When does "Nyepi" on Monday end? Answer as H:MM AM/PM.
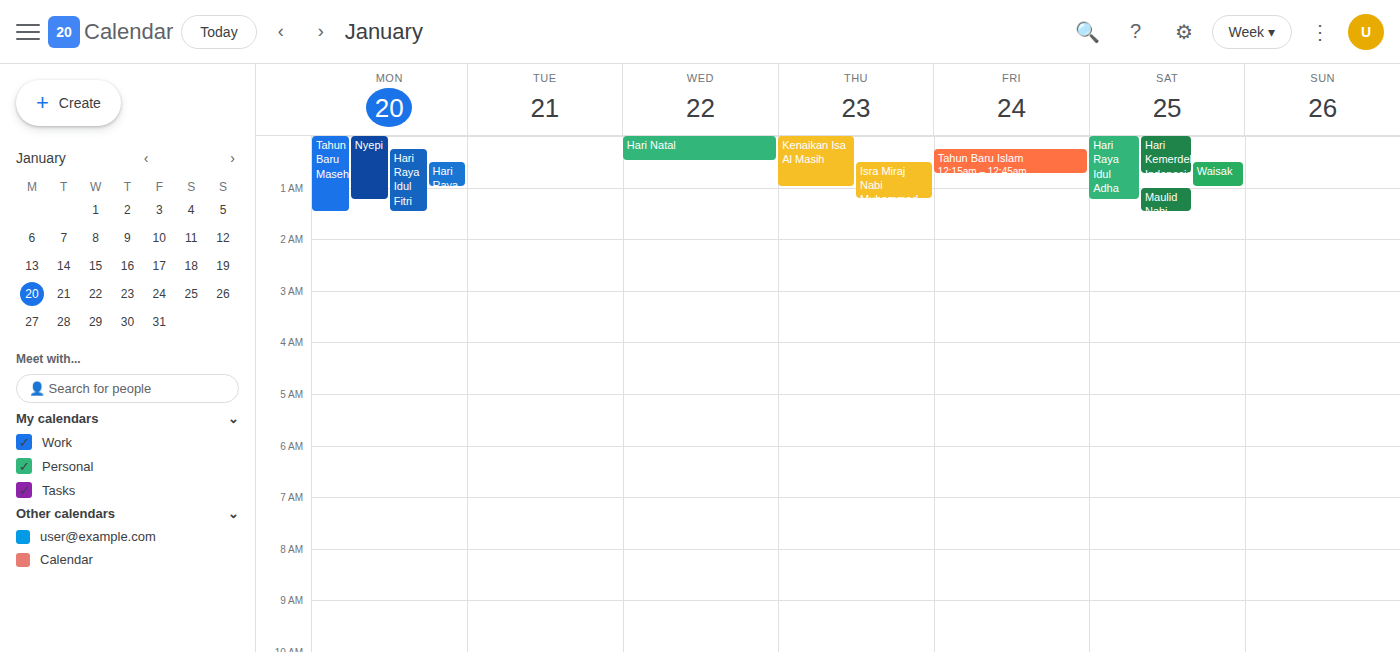
1:15 AM